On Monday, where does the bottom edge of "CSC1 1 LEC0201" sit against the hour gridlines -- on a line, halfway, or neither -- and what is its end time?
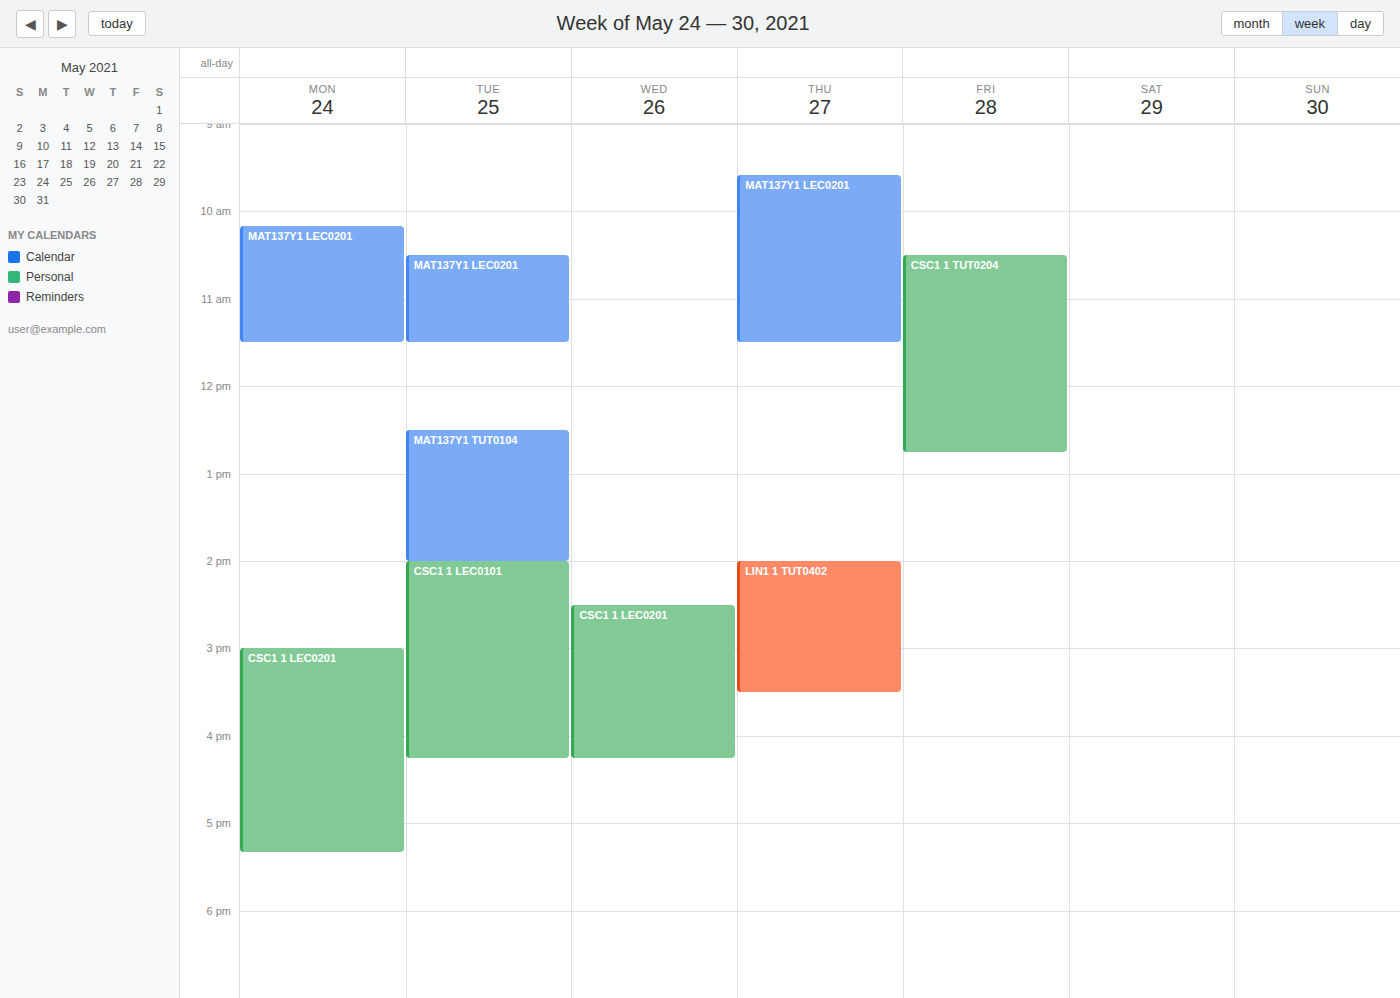
5:20 PM -- neither: 20 minutes below the 5 PM line and 40 minutes above the 6 PM line.